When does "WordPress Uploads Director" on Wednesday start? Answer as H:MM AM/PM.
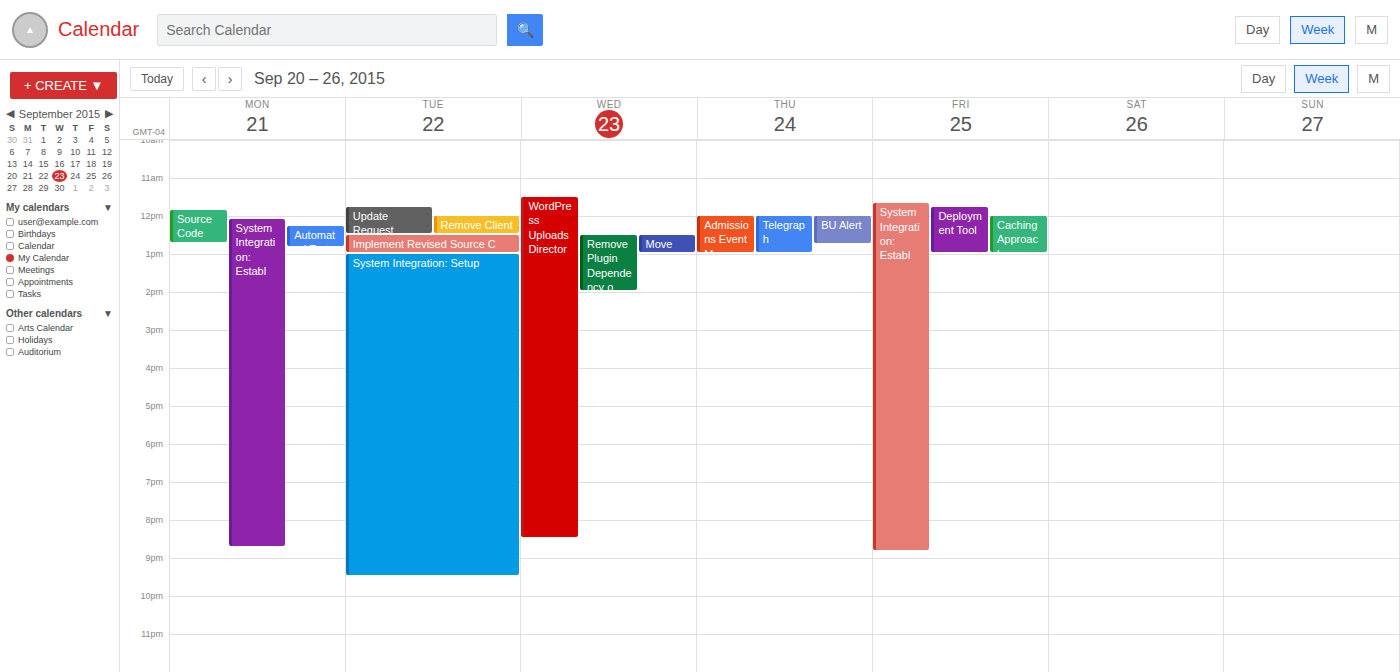
11:30 AM